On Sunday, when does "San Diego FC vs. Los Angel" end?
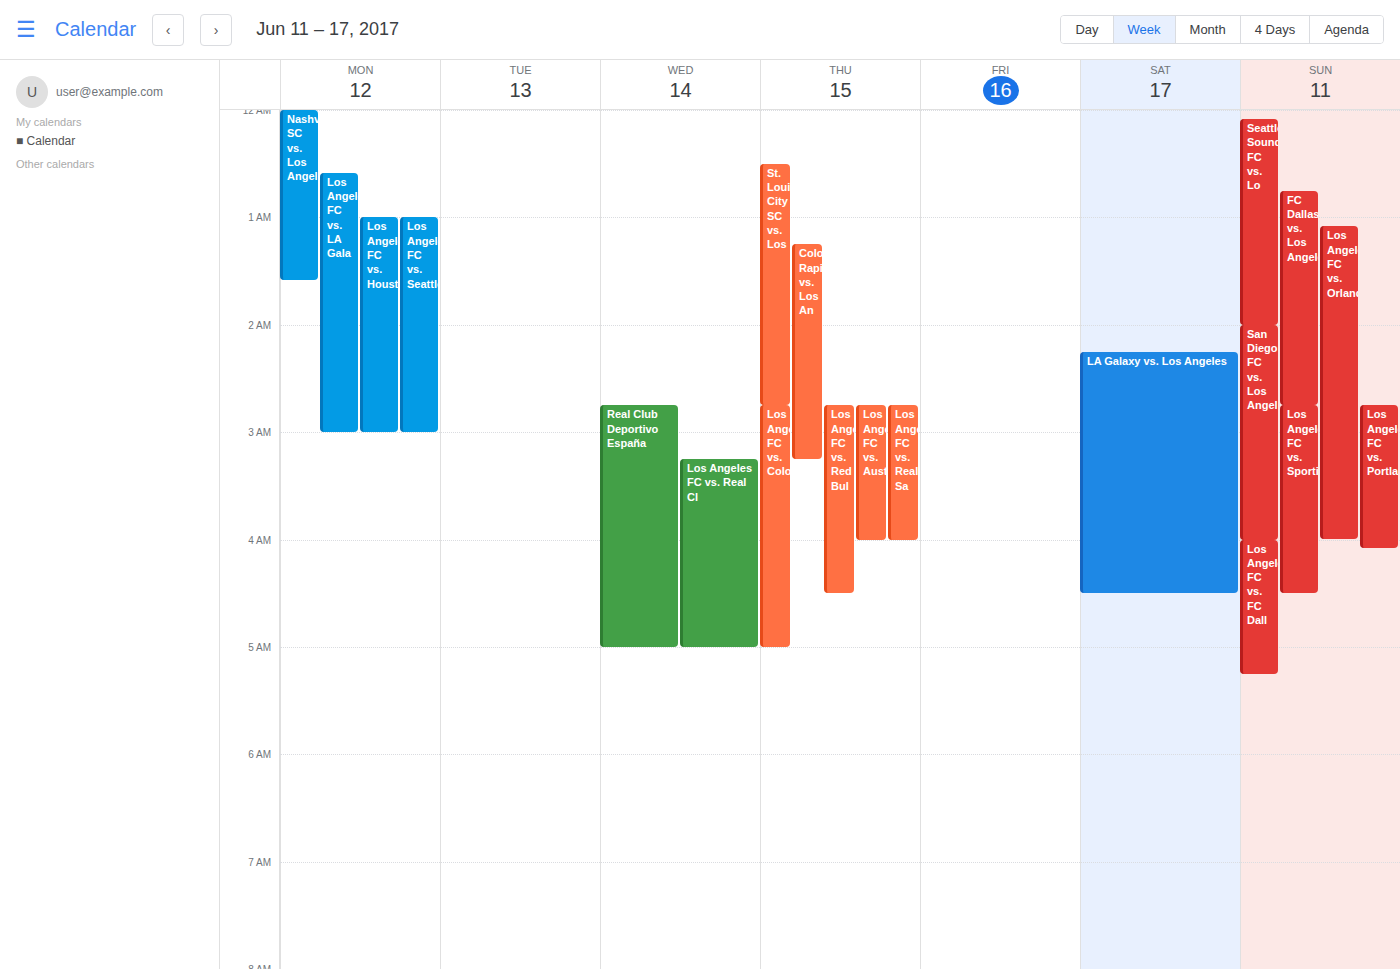
4:00 AM